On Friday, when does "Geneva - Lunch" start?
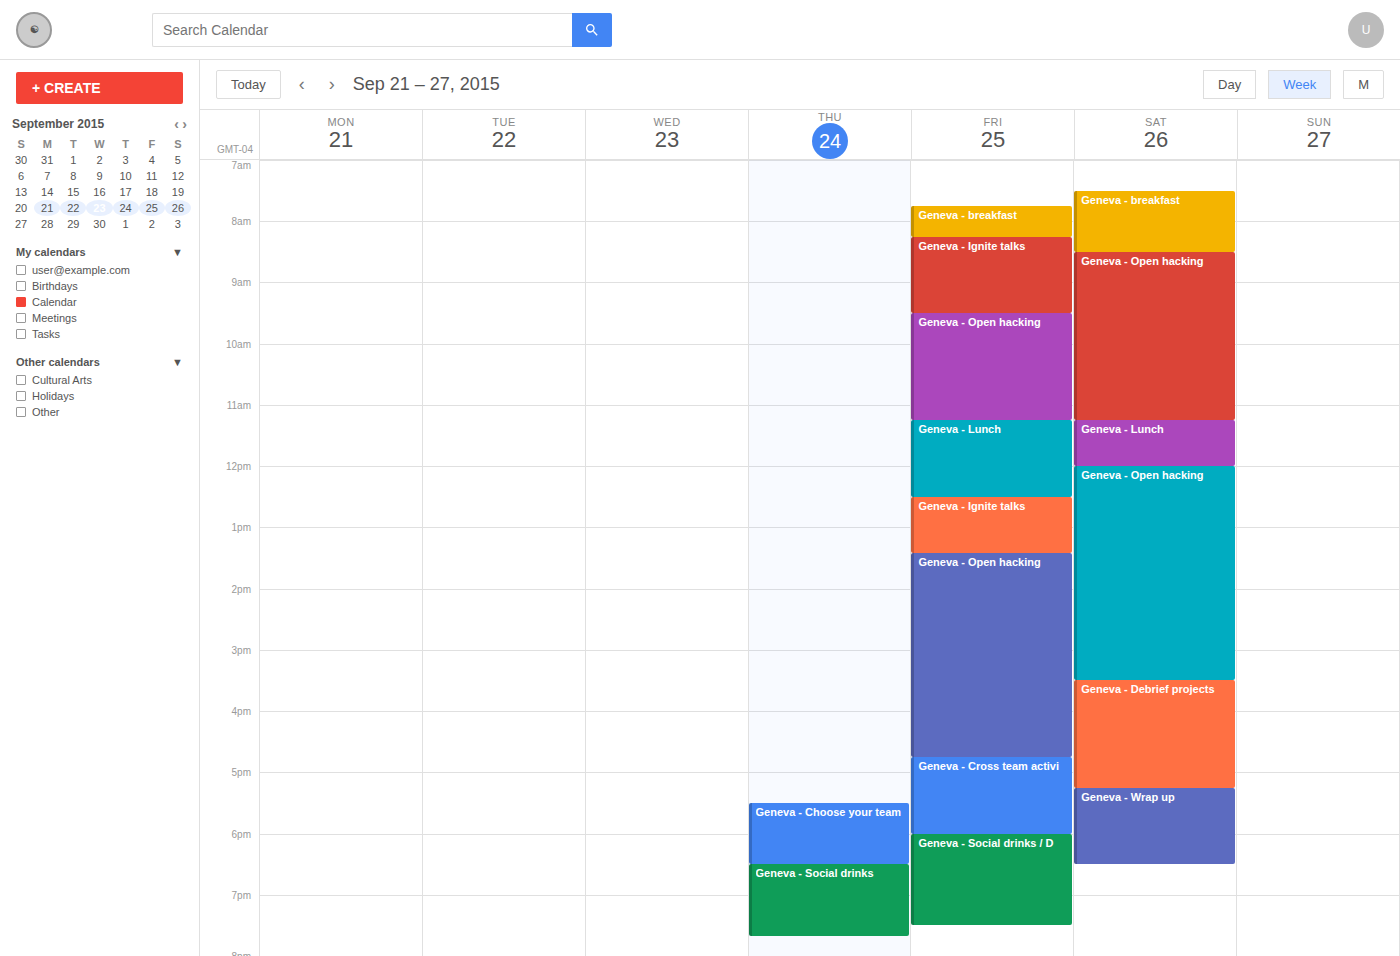
11:15 AM